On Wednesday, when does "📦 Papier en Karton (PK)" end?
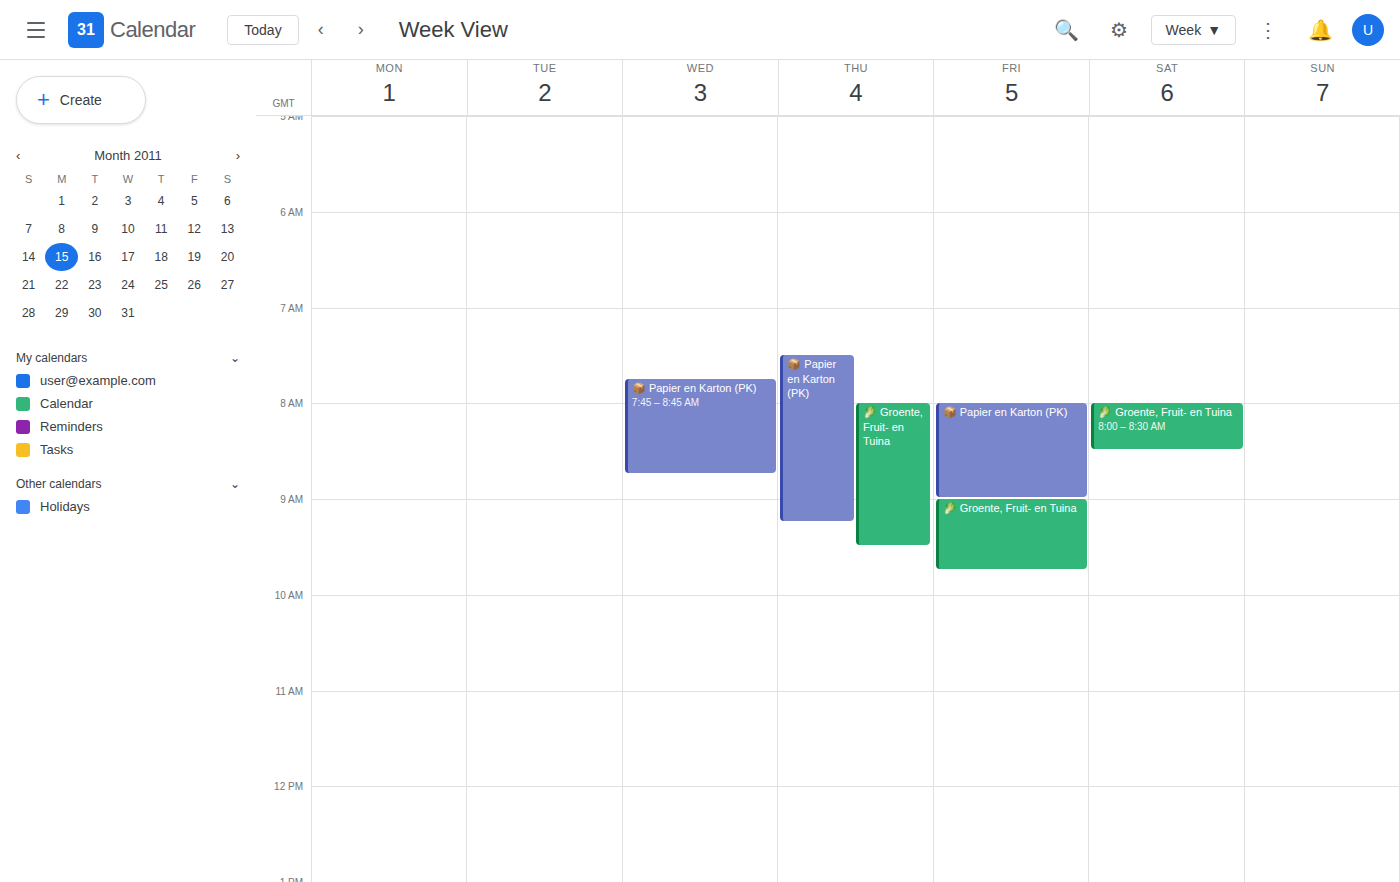
8:45 AM